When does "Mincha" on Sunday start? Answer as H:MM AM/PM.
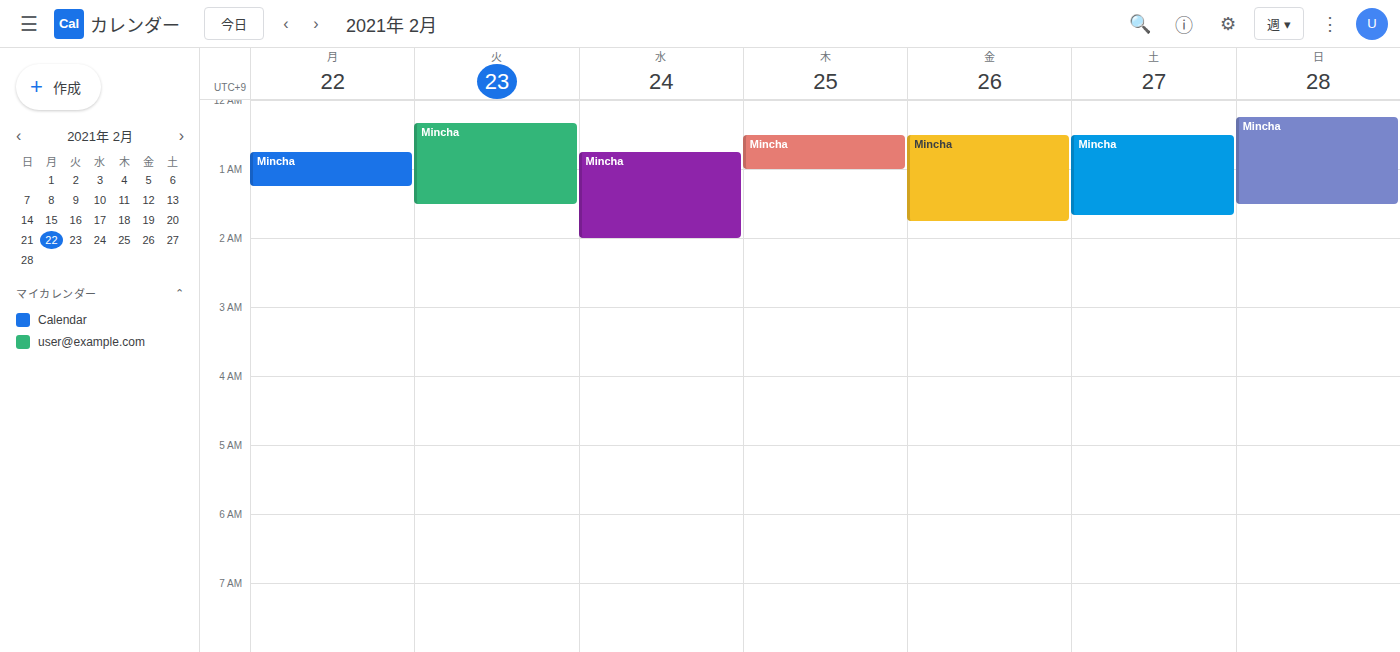
12:15 AM